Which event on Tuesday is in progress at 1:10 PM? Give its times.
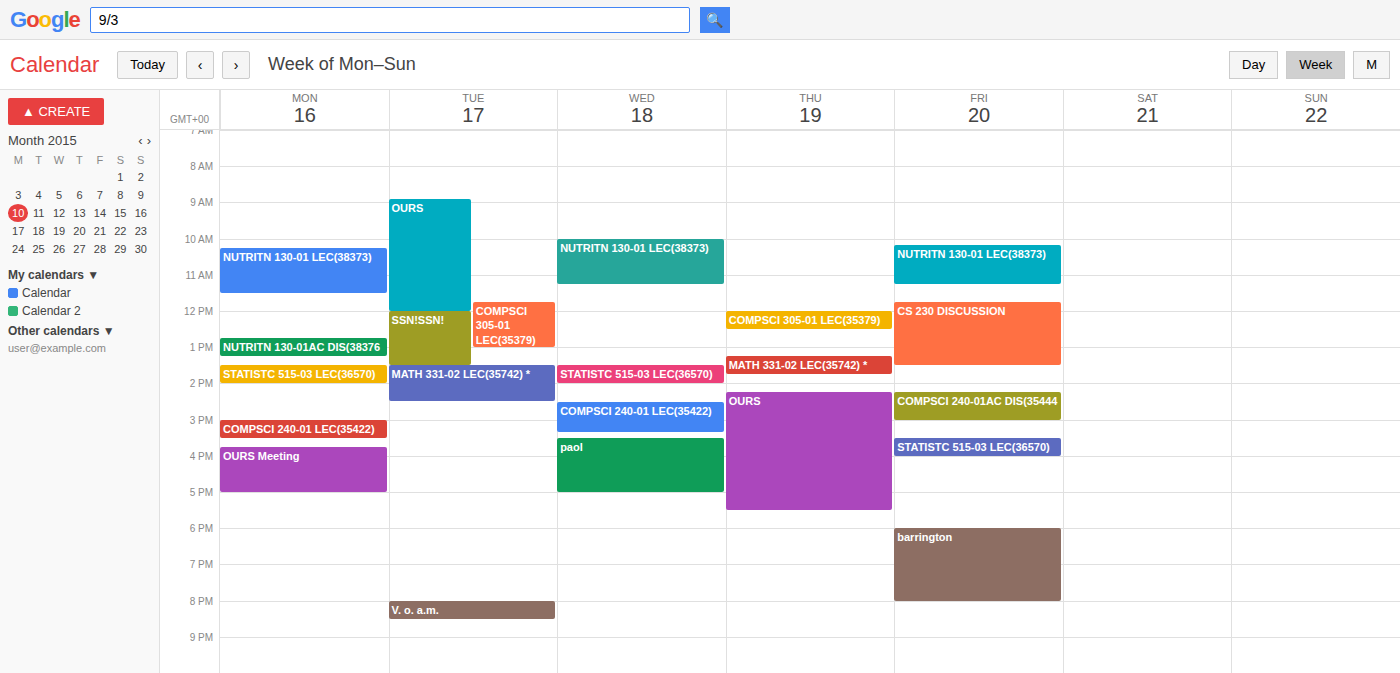
"SSN!SSN!", 12:00 PM to 1:30 PM